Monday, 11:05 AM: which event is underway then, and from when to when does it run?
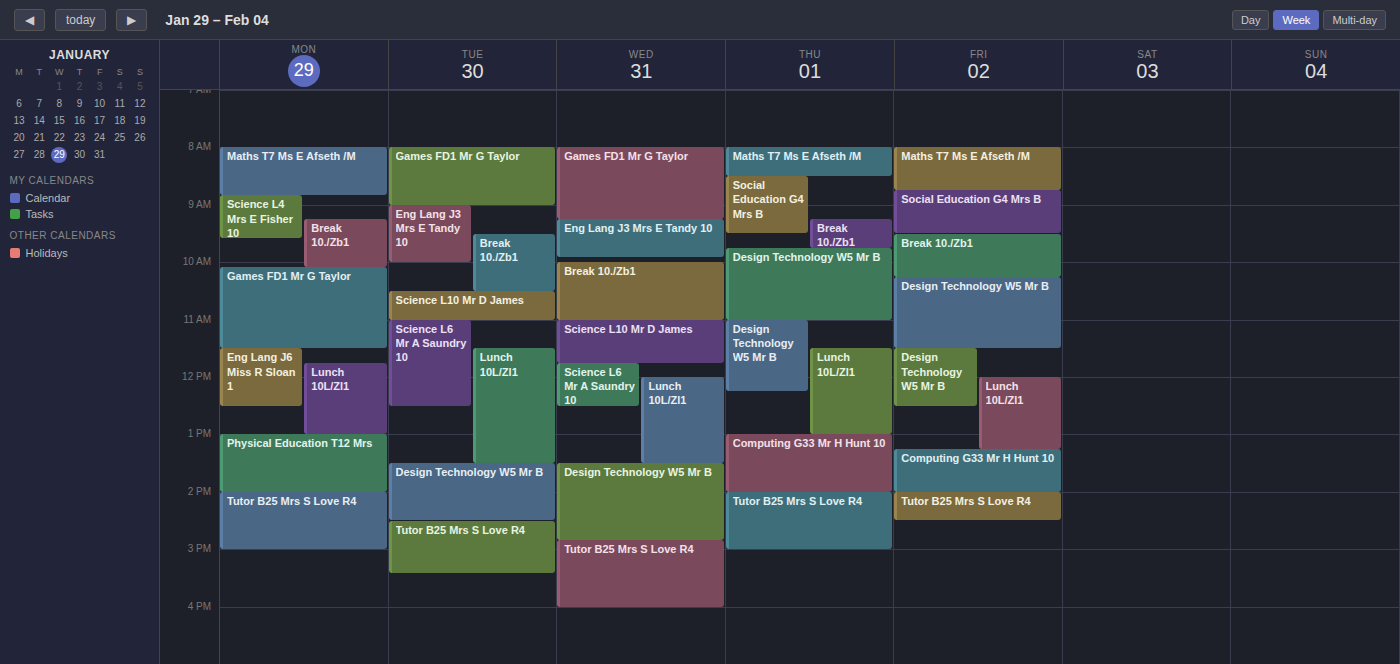
"Games FD1 Mr G Taylor", 10:05 AM to 11:30 AM